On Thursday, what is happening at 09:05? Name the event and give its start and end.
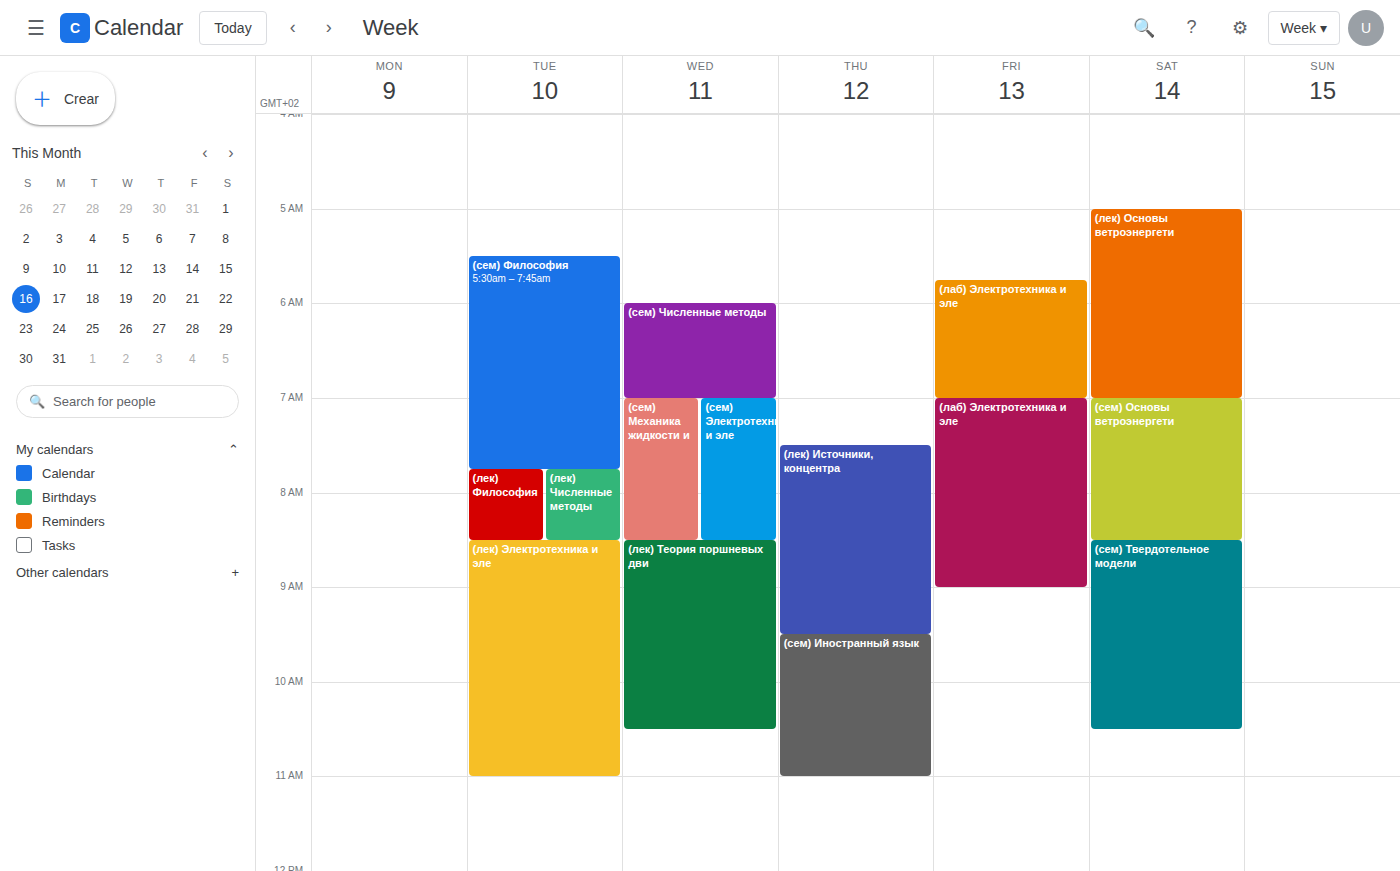
"(лек) Источники, концентра", 07:30 to 09:30